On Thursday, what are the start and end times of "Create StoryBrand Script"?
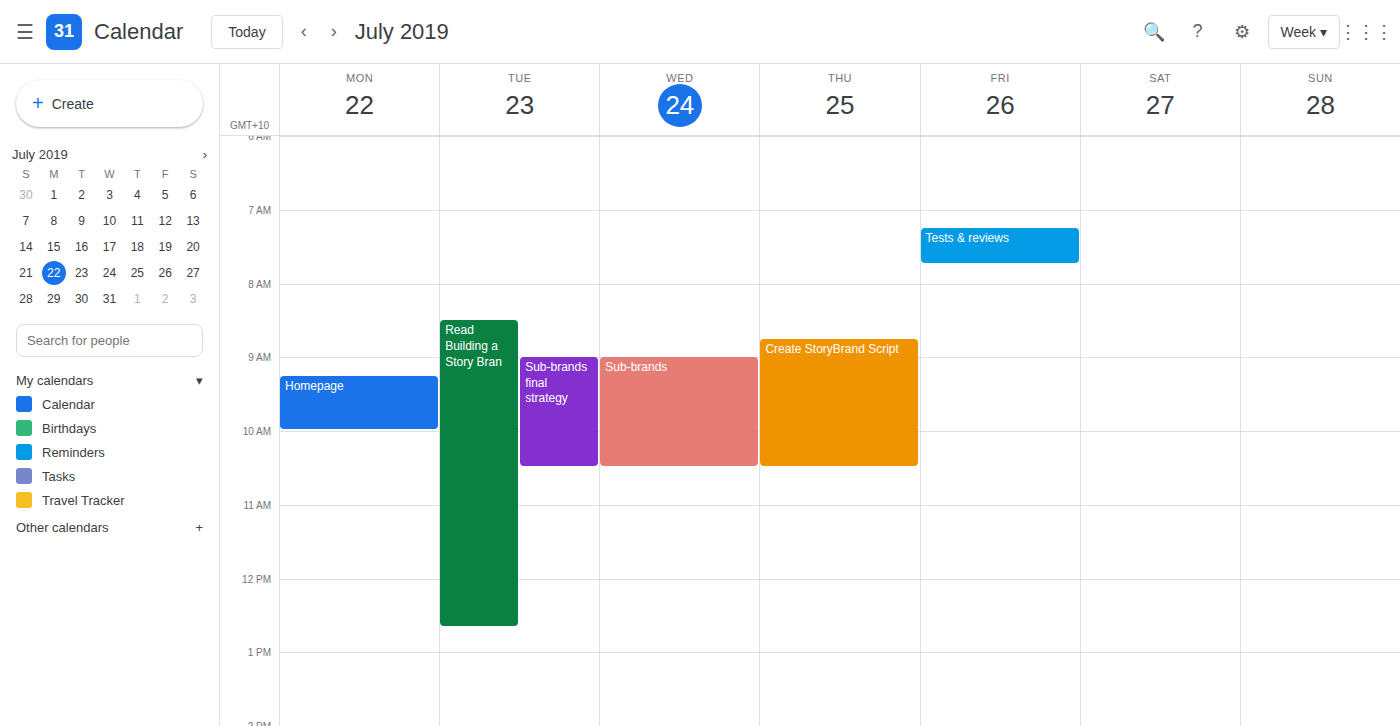
8:45 AM to 10:30 AM